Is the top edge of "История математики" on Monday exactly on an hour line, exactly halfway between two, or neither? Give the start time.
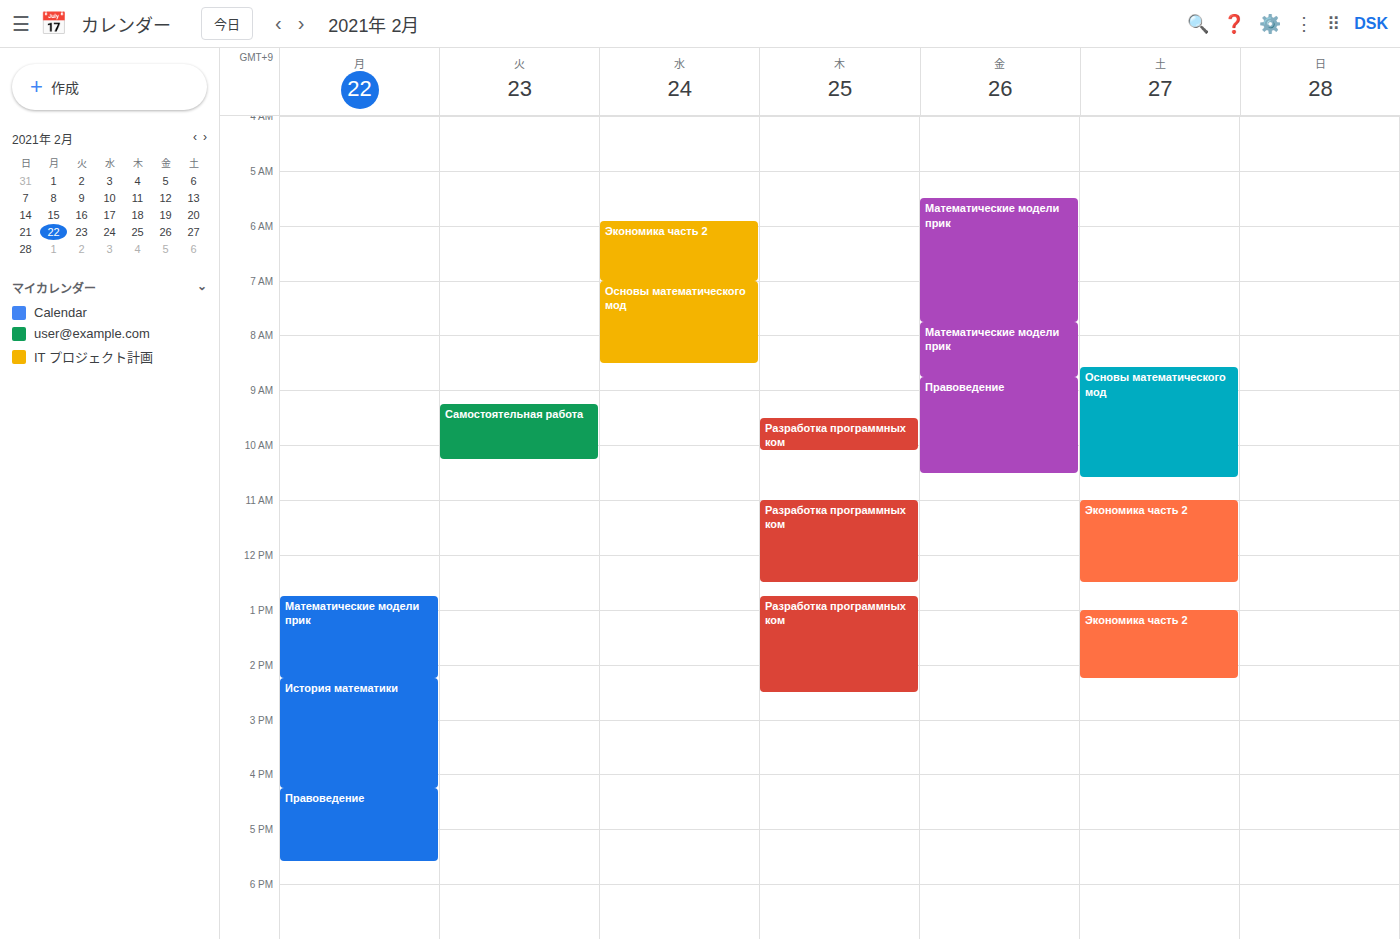
14:15 -- neither: a quarter of the way from the 14:00 line to the 15:00 line.